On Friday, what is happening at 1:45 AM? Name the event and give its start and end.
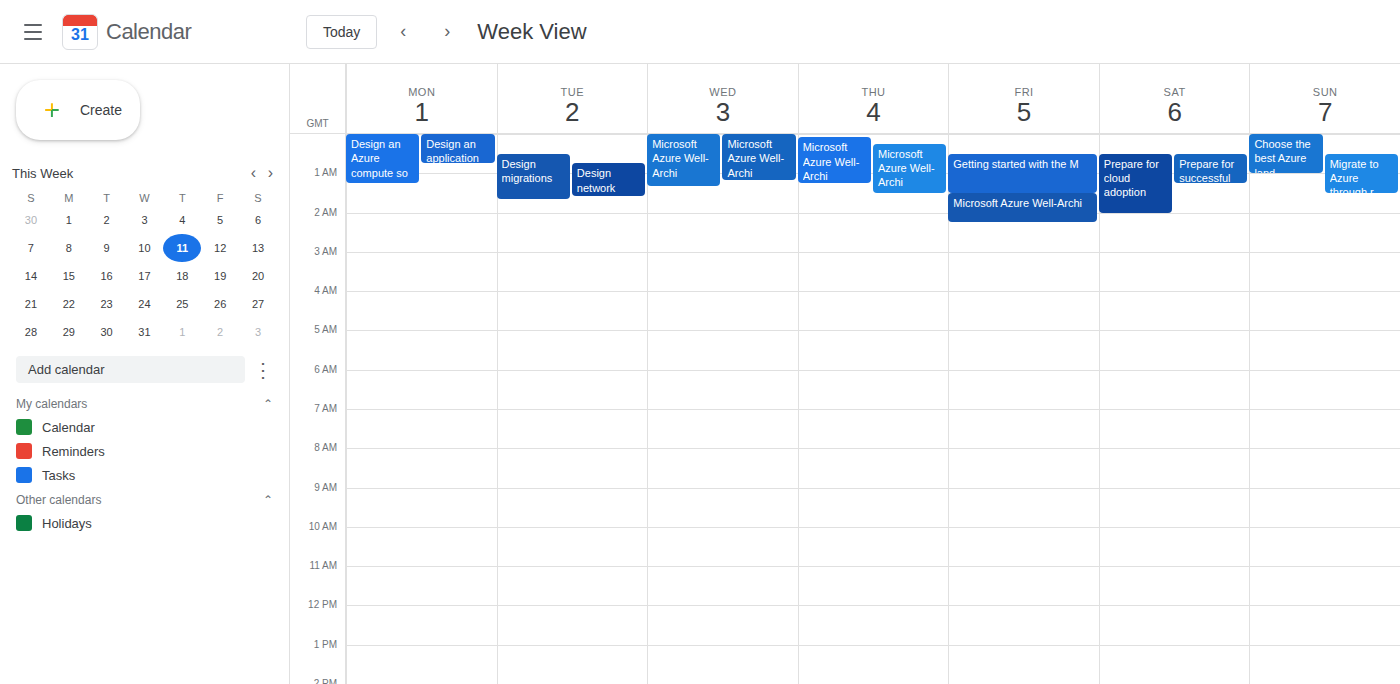
"Microsoft Azure Well-Archi", 1:30 AM to 2:15 AM